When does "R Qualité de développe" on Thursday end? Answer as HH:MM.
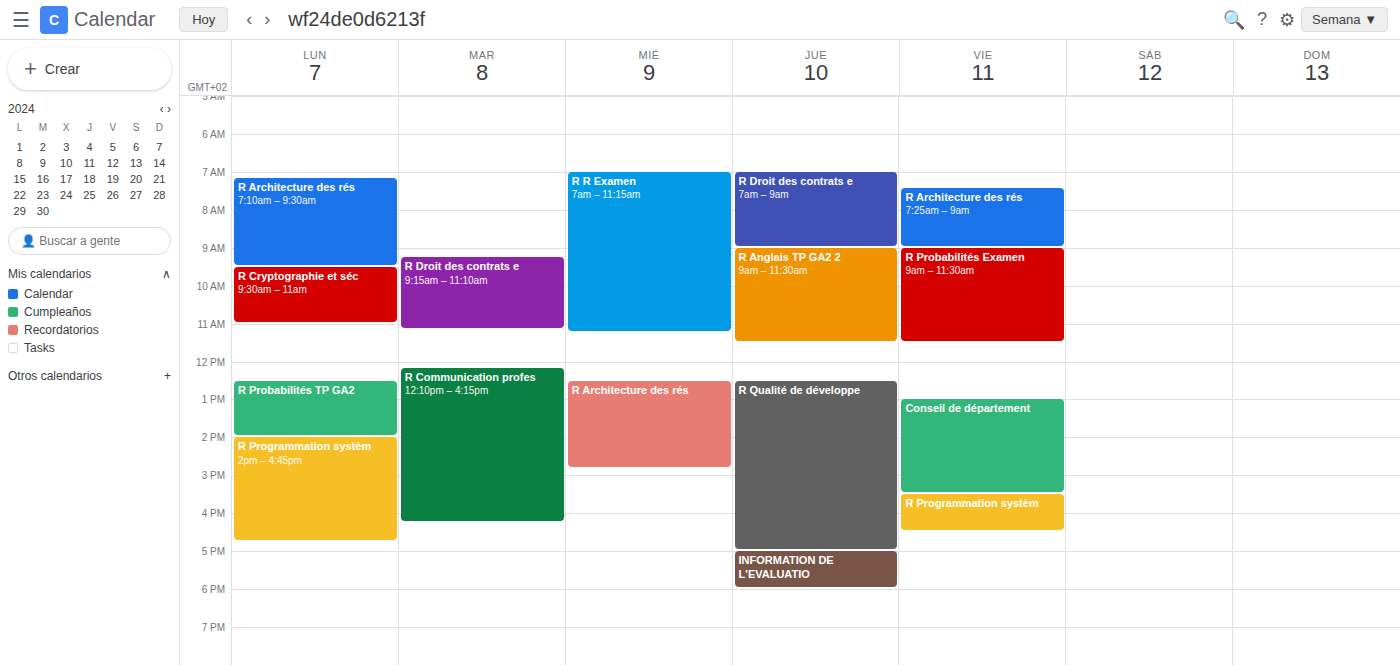
17:00